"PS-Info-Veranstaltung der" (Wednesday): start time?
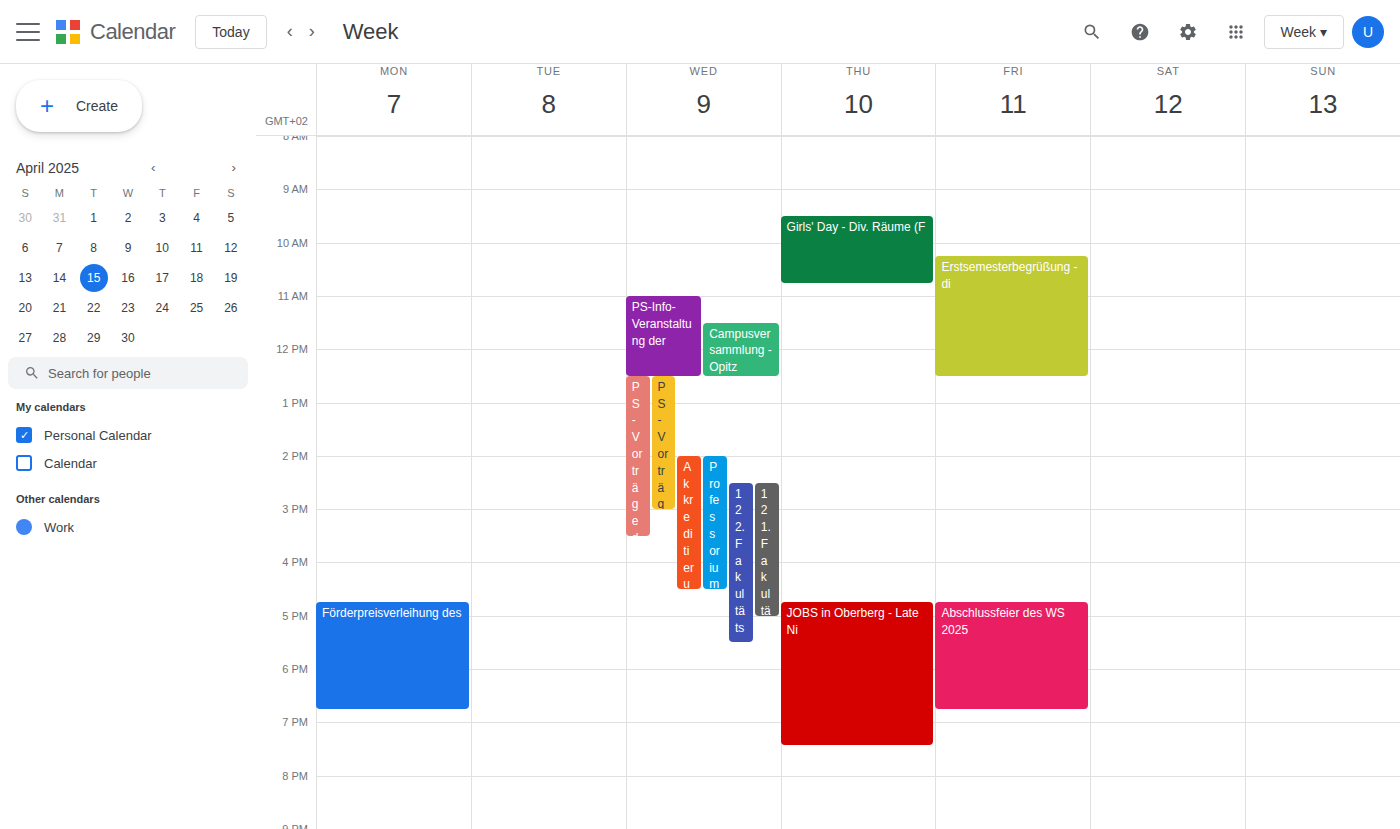
11:00 AM